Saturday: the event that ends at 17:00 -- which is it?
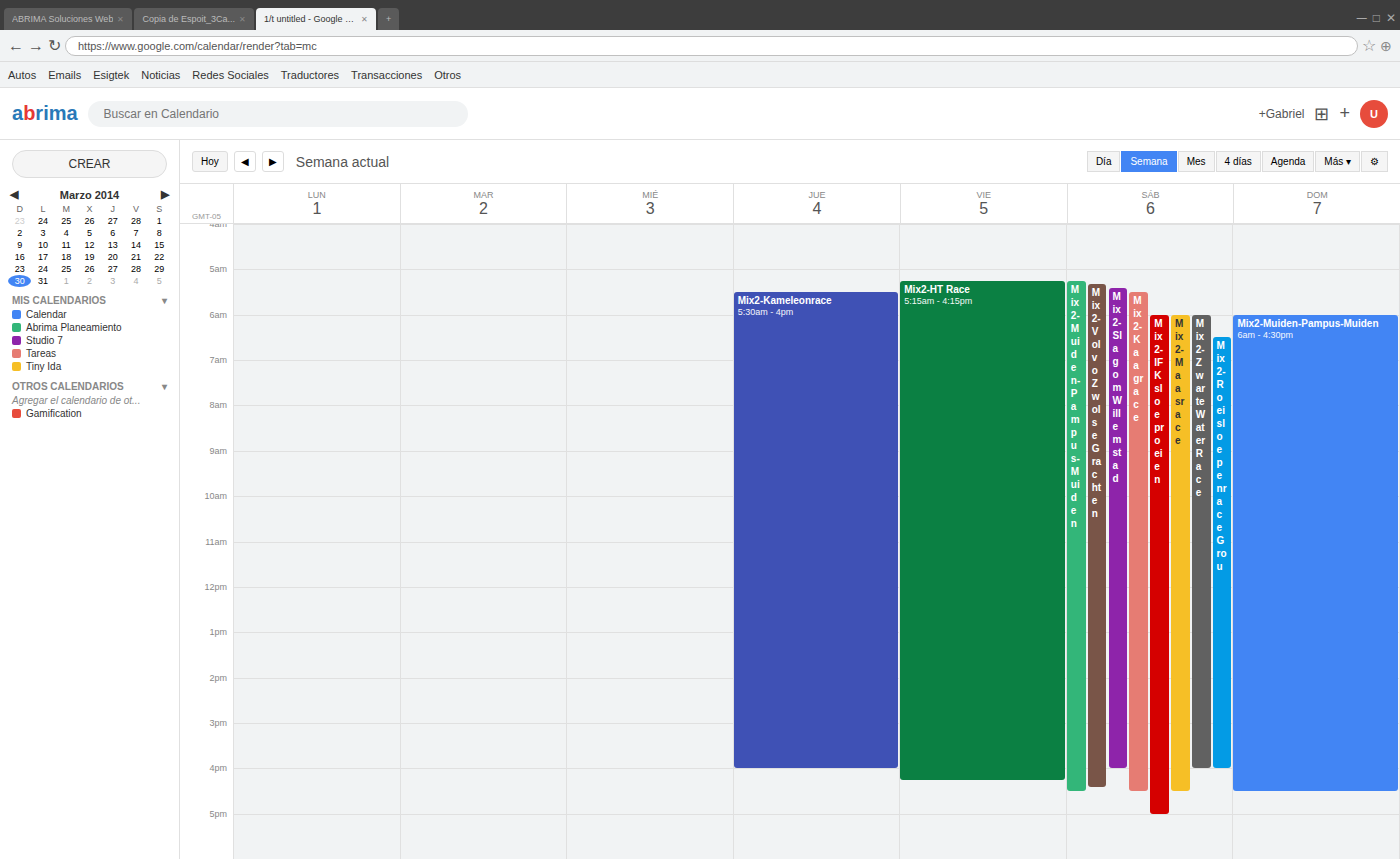
"Mix2-IFK sloeproeien"